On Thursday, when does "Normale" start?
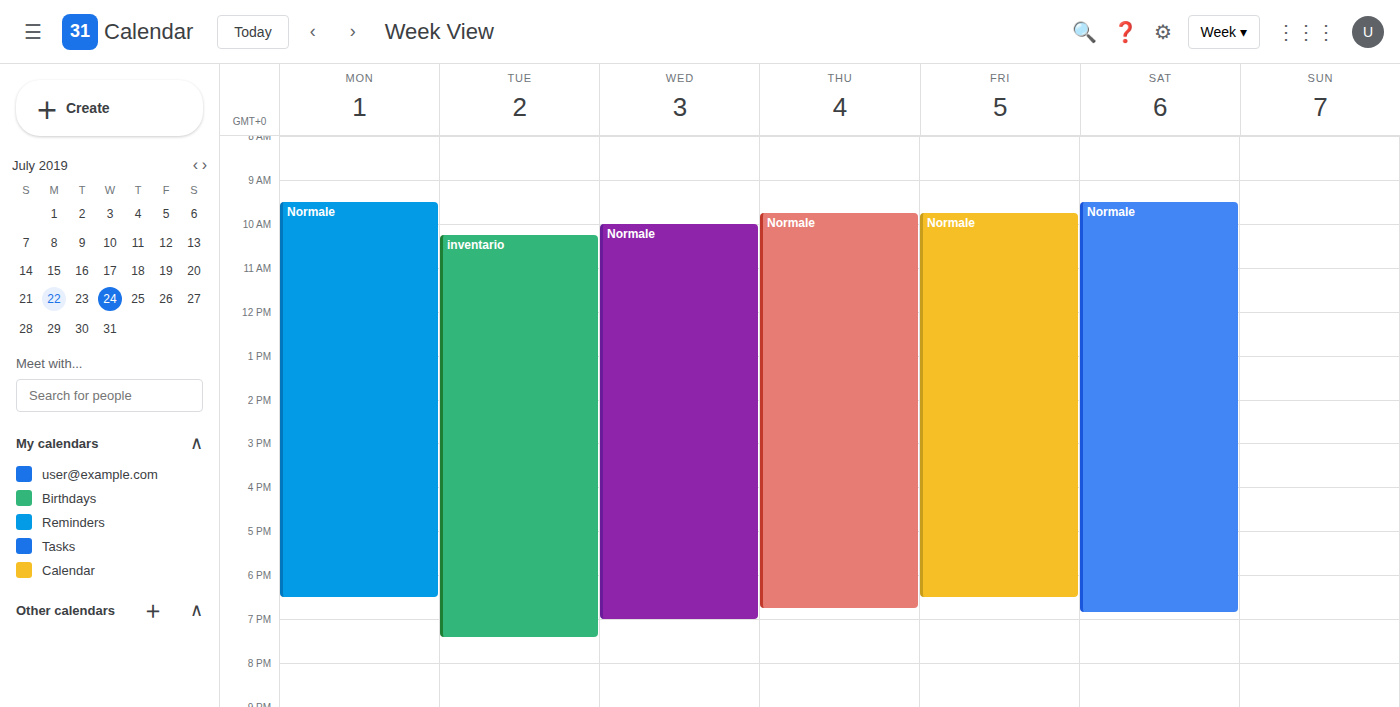
9:45 AM